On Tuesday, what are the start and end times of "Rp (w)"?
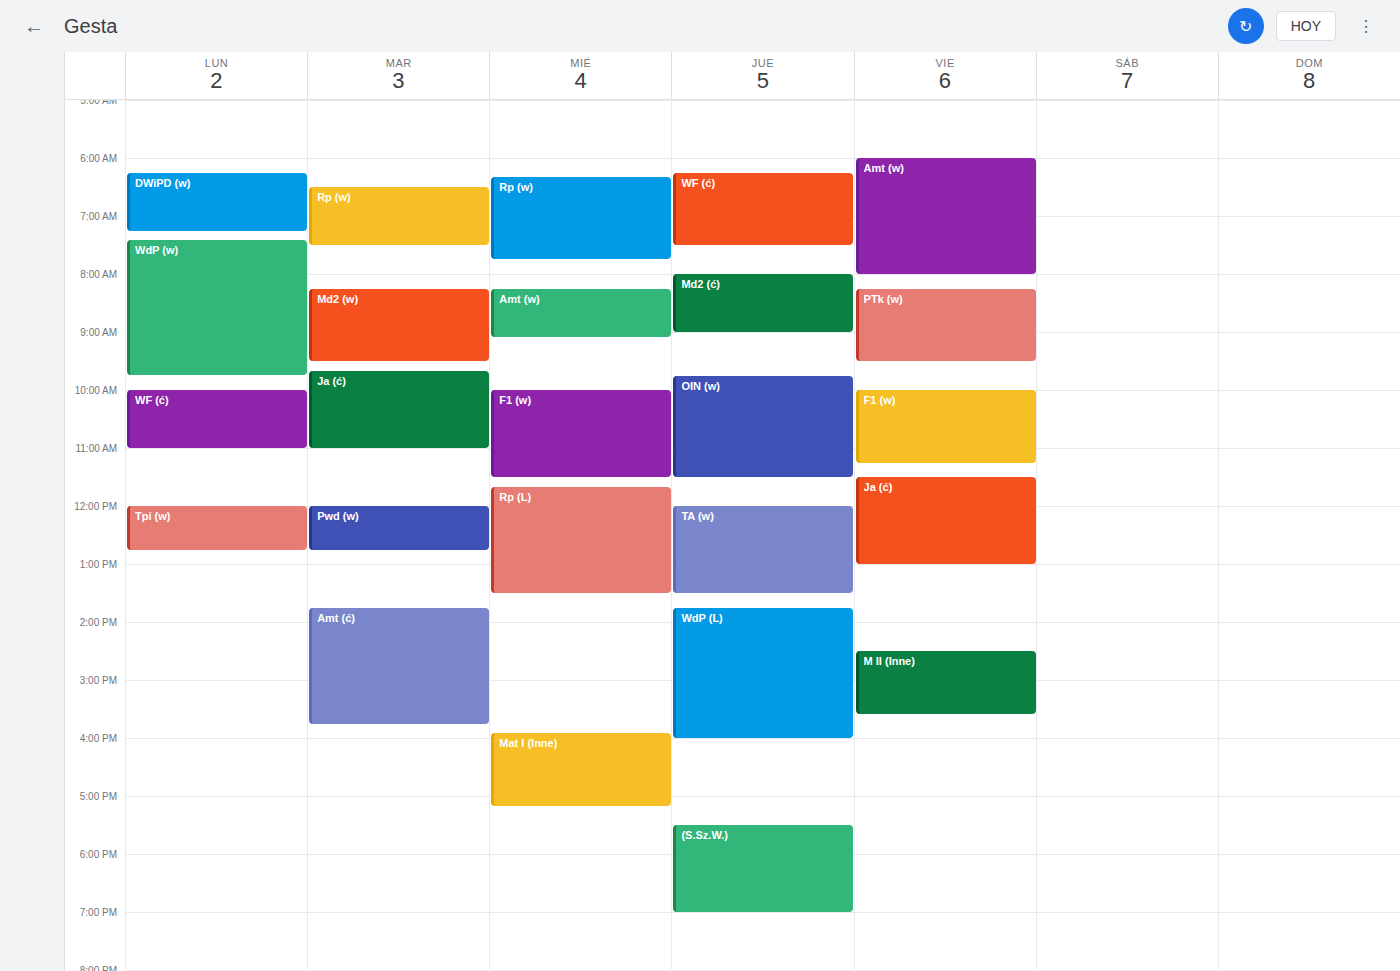
6:30 AM to 7:30 AM